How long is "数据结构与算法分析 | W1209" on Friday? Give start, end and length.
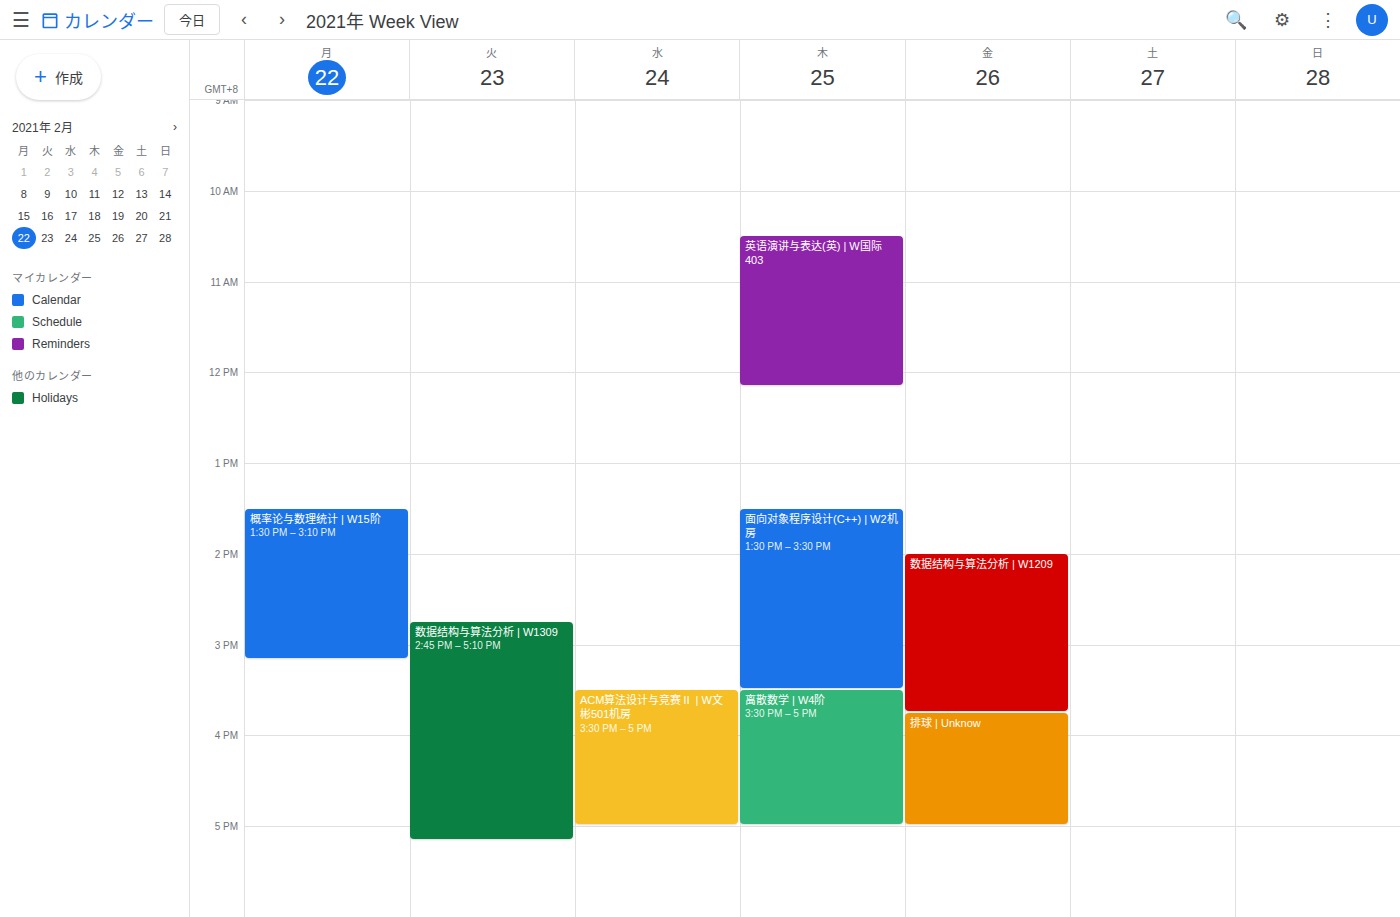
2:00 PM to 3:45 PM, 1 hour 45 minutes